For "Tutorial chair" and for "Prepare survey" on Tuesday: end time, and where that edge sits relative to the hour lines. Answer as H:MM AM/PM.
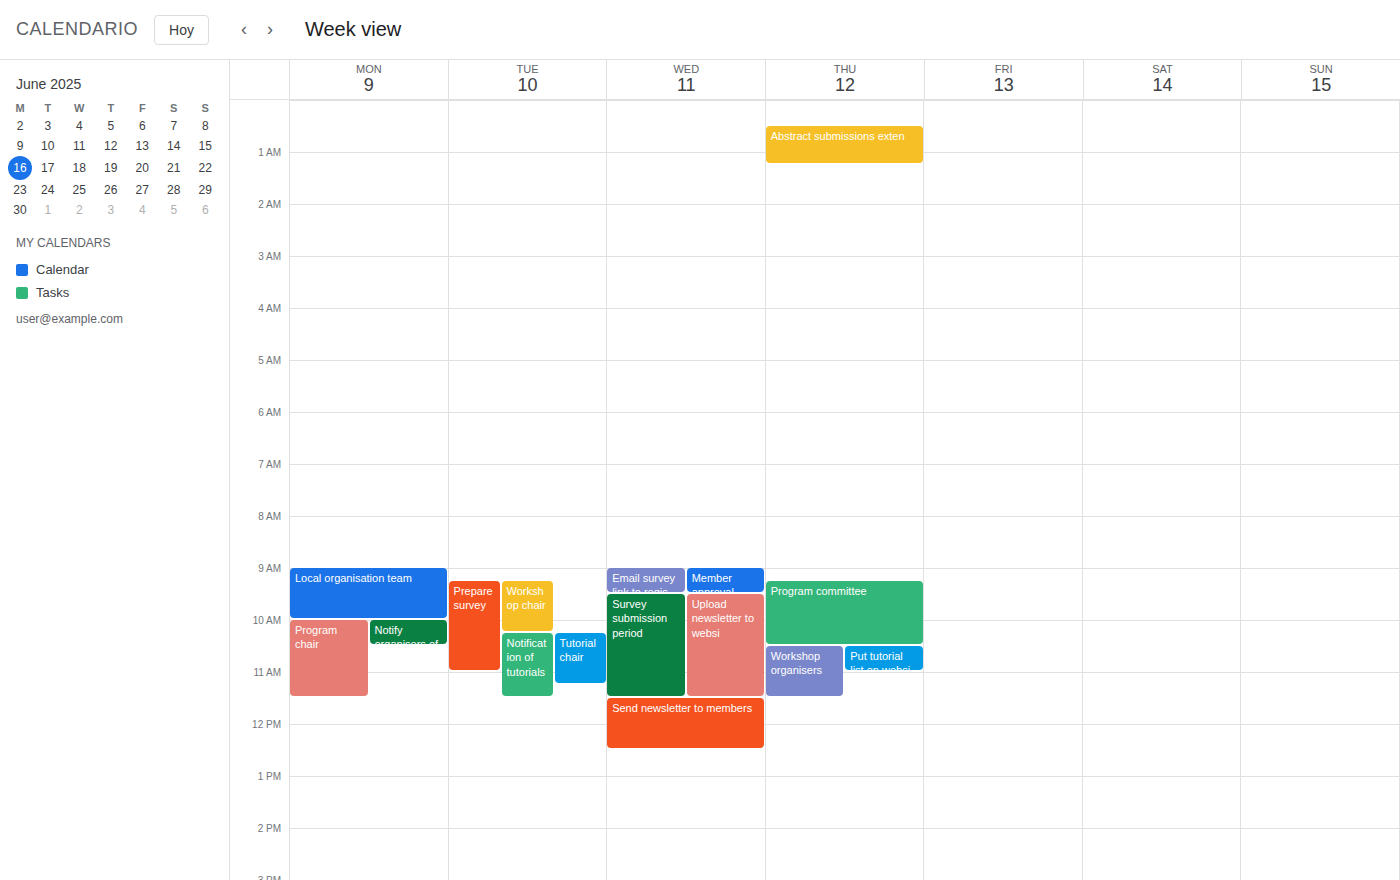
"Tutorial chair": 11:15 AM, neither: a quarter of the way from the 11 AM line to the 12 PM line. "Prepare survey": 11:00 AM, exactly on the 11 AM line.